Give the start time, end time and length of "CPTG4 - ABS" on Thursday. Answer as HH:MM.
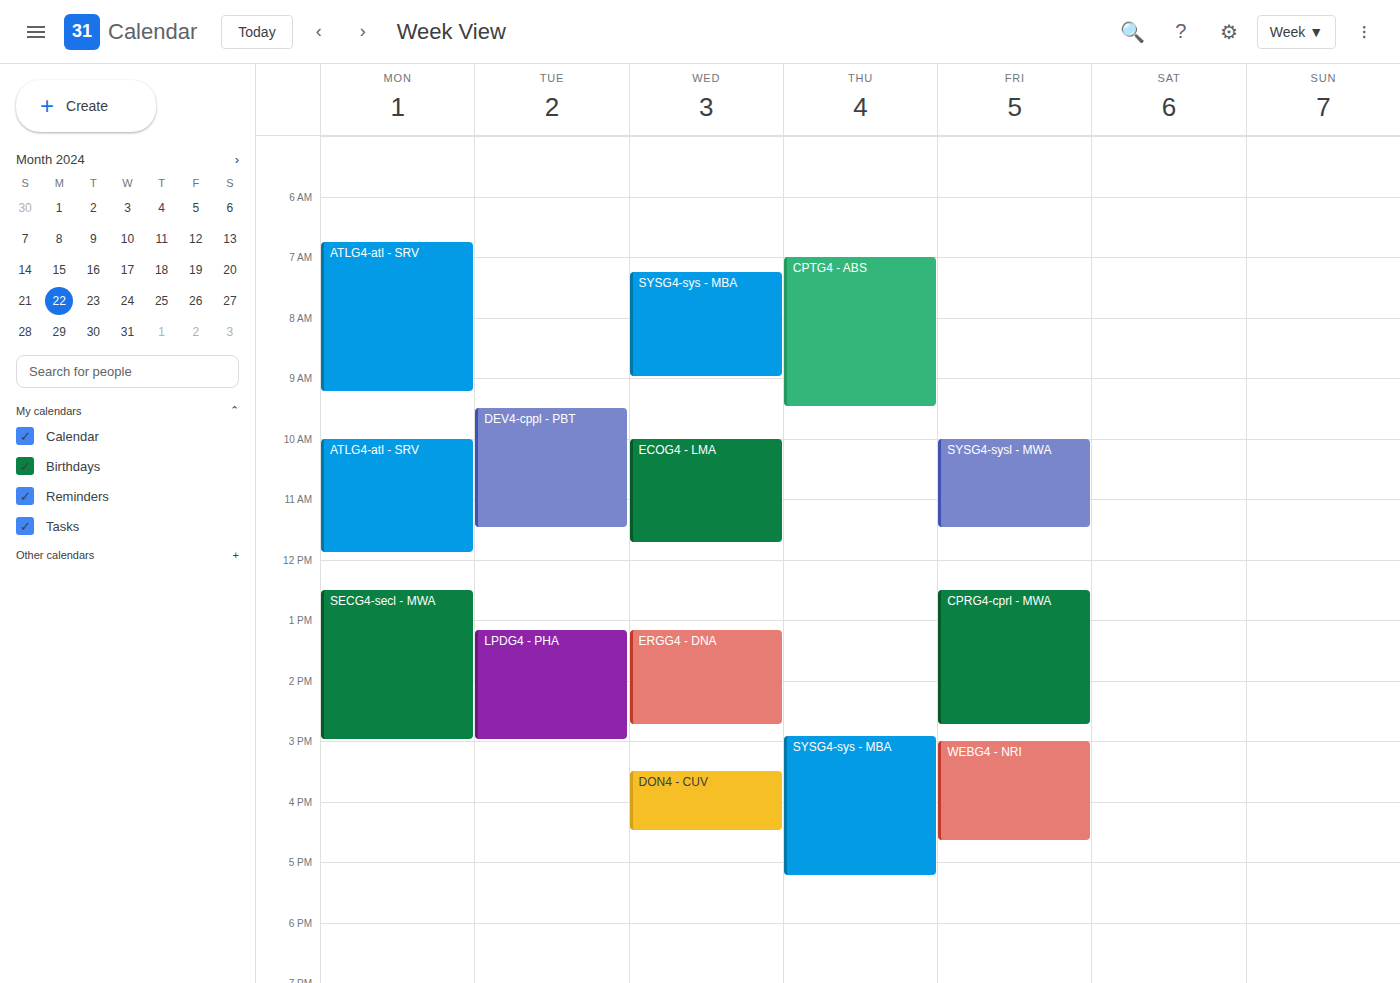
07:00 to 09:30, 2 hours 30 minutes